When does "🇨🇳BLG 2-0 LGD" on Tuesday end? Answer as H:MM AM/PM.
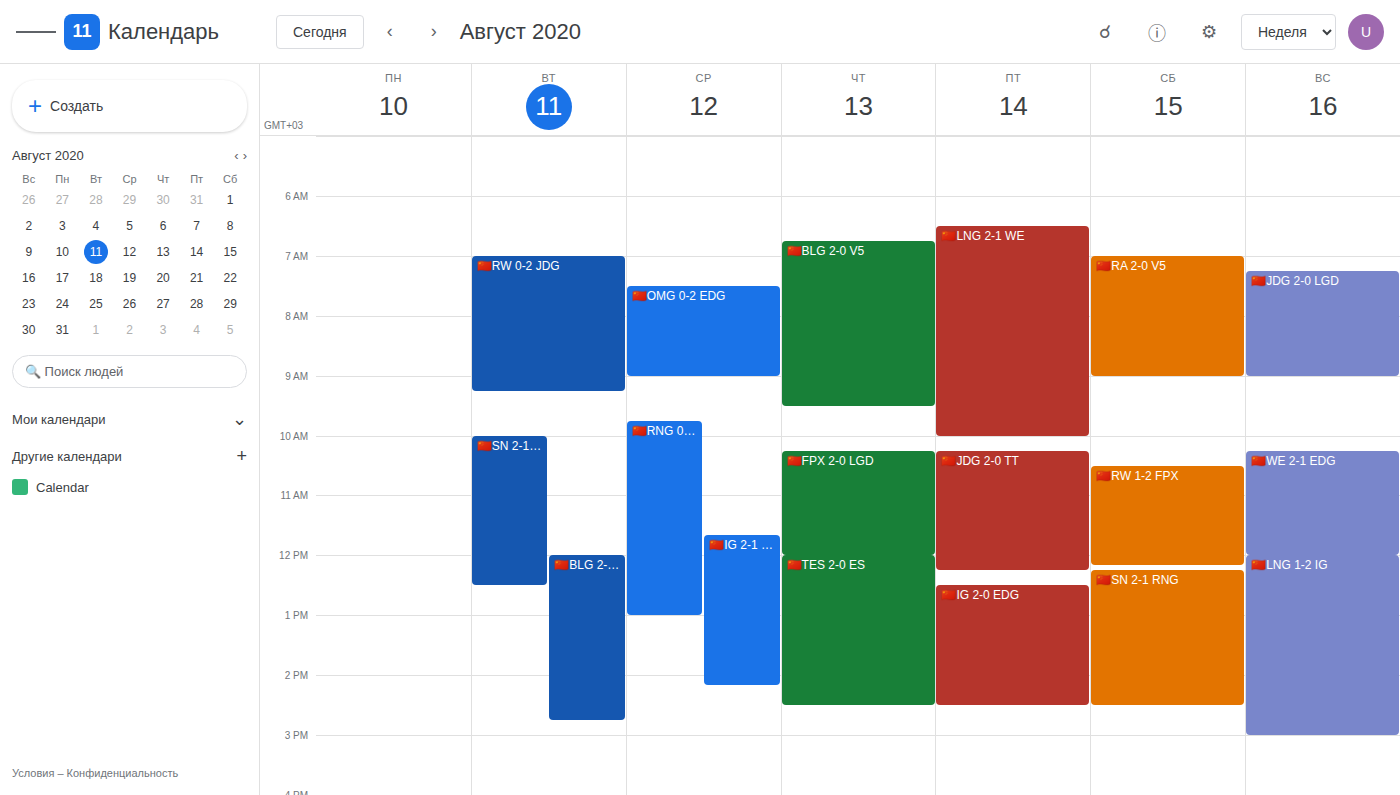
2:45 PM